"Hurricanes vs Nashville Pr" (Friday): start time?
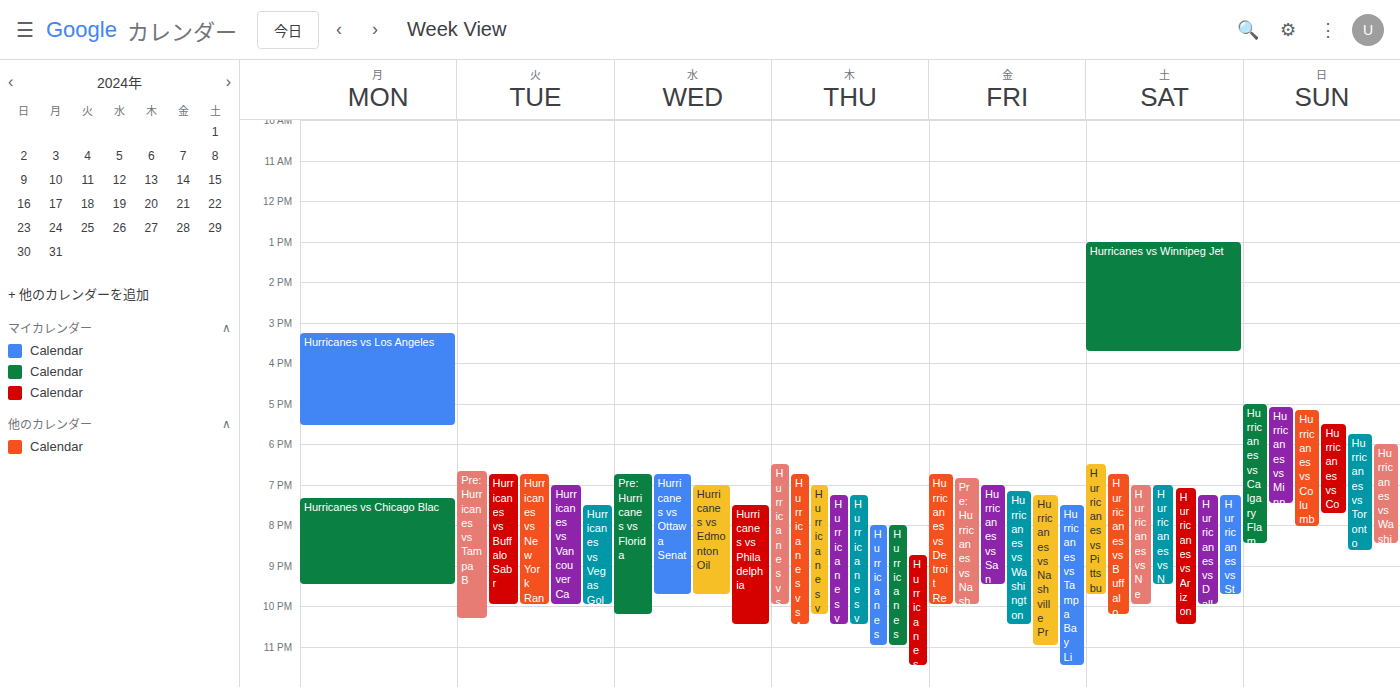
7:15 PM